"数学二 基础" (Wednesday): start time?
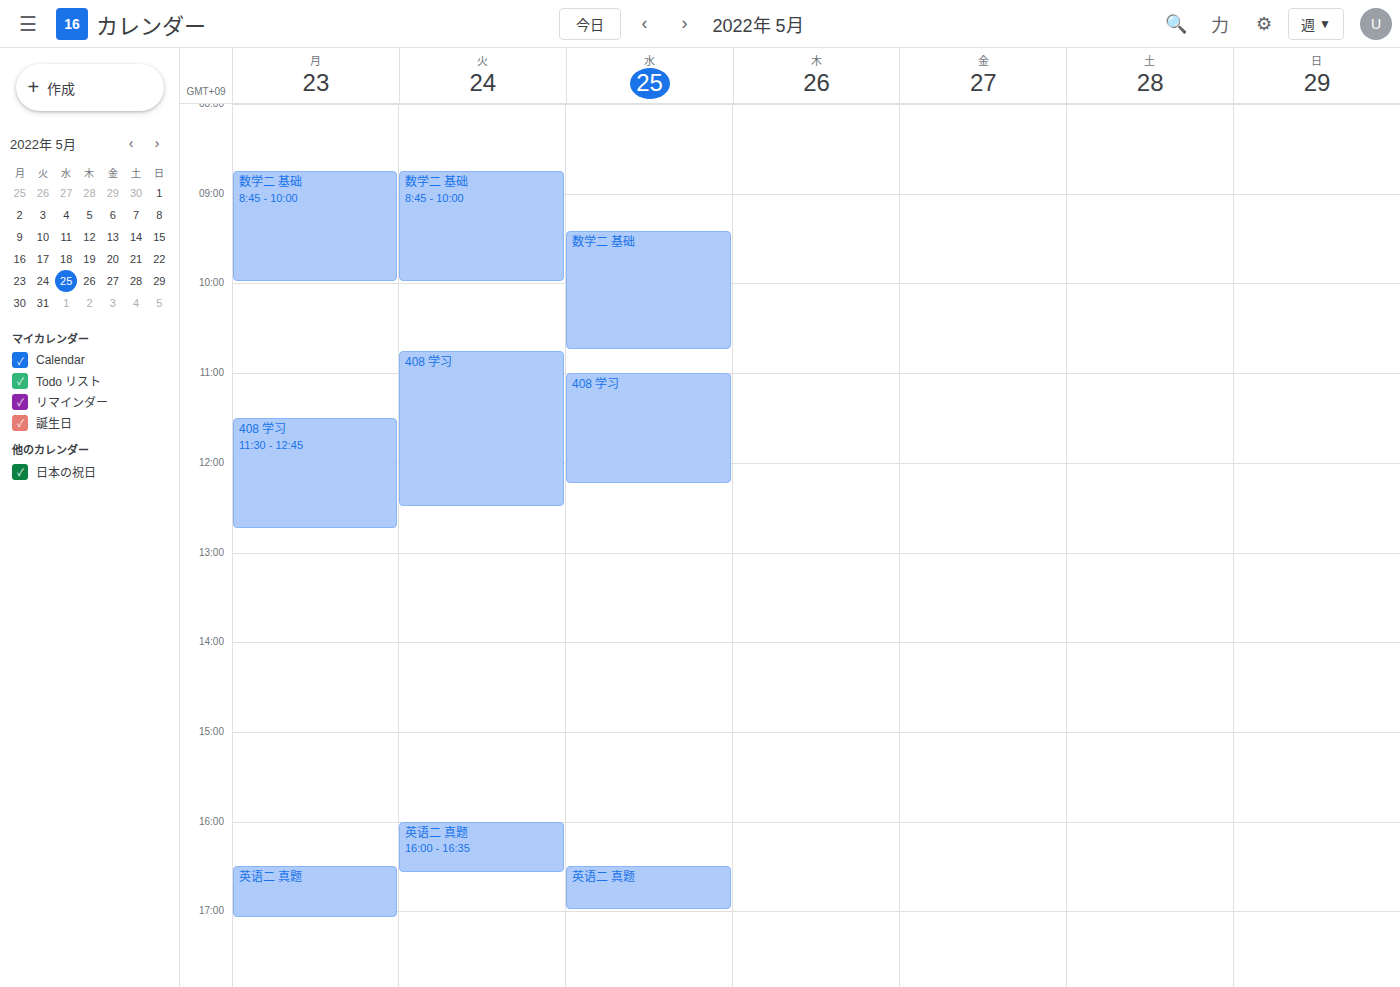
9:25 AM